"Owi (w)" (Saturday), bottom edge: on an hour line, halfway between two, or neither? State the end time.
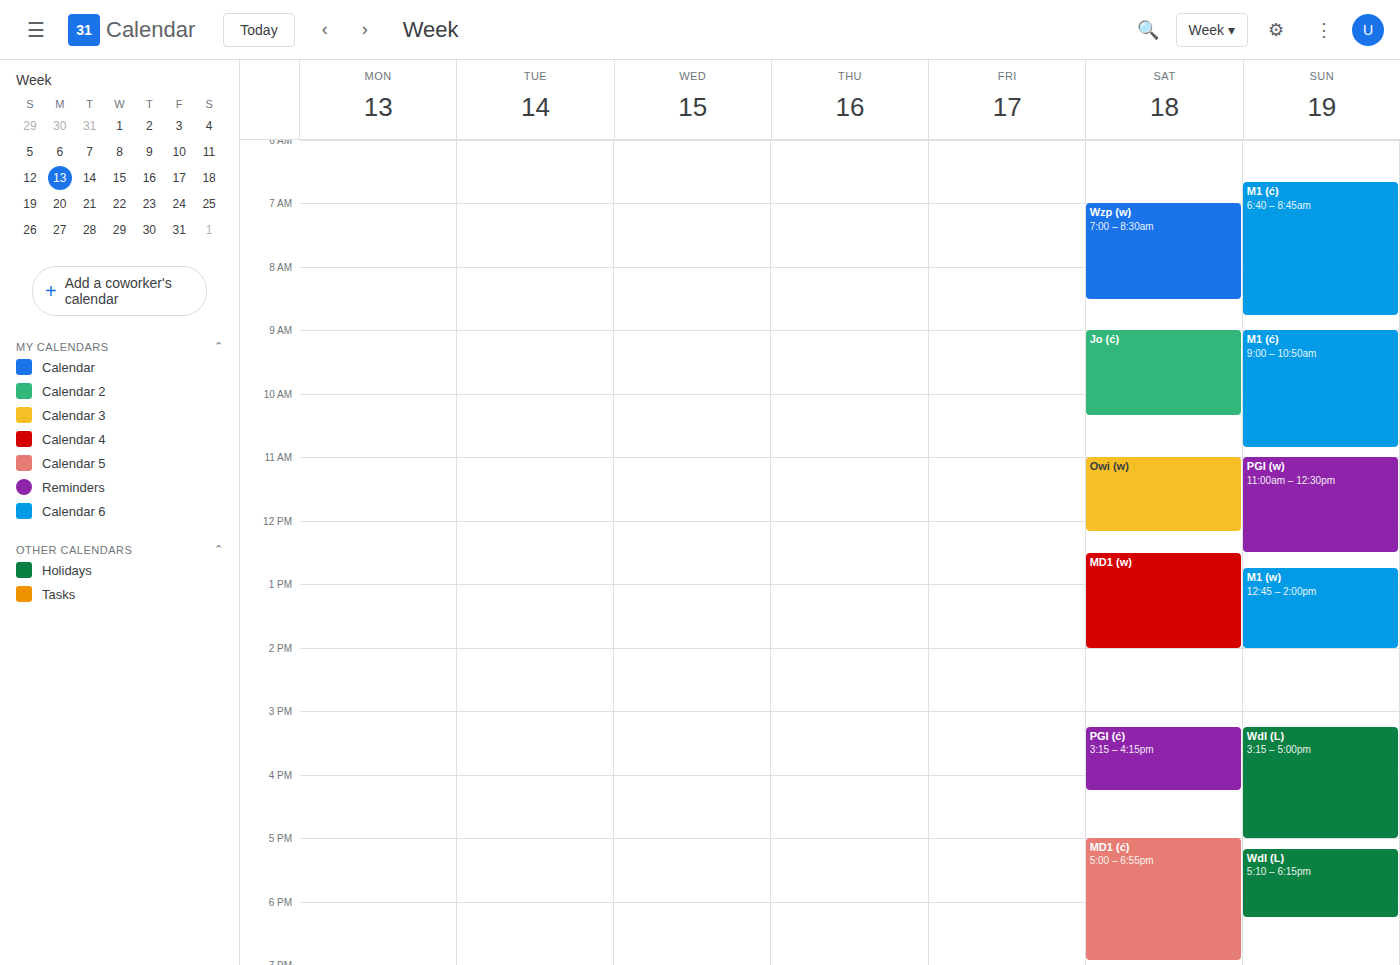
12:10 PM -- neither: 10 minutes below the 12 PM line and 50 minutes above the 1 PM line.